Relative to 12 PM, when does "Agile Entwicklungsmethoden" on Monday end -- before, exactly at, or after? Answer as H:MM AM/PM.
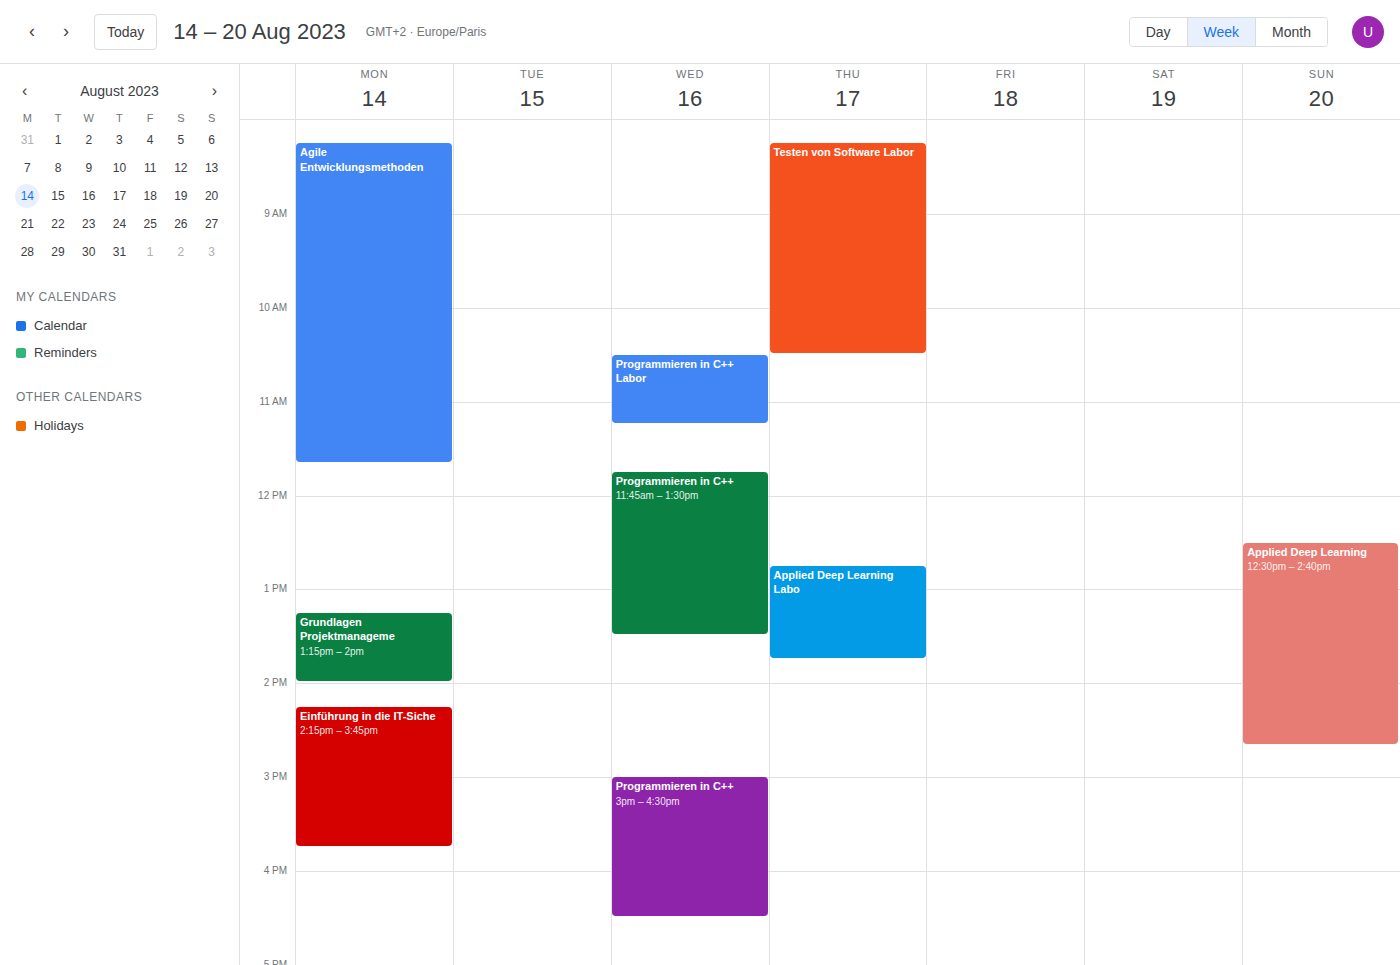
11:40 AM -- before 12 PM, 20 minutes above the 12 PM line.